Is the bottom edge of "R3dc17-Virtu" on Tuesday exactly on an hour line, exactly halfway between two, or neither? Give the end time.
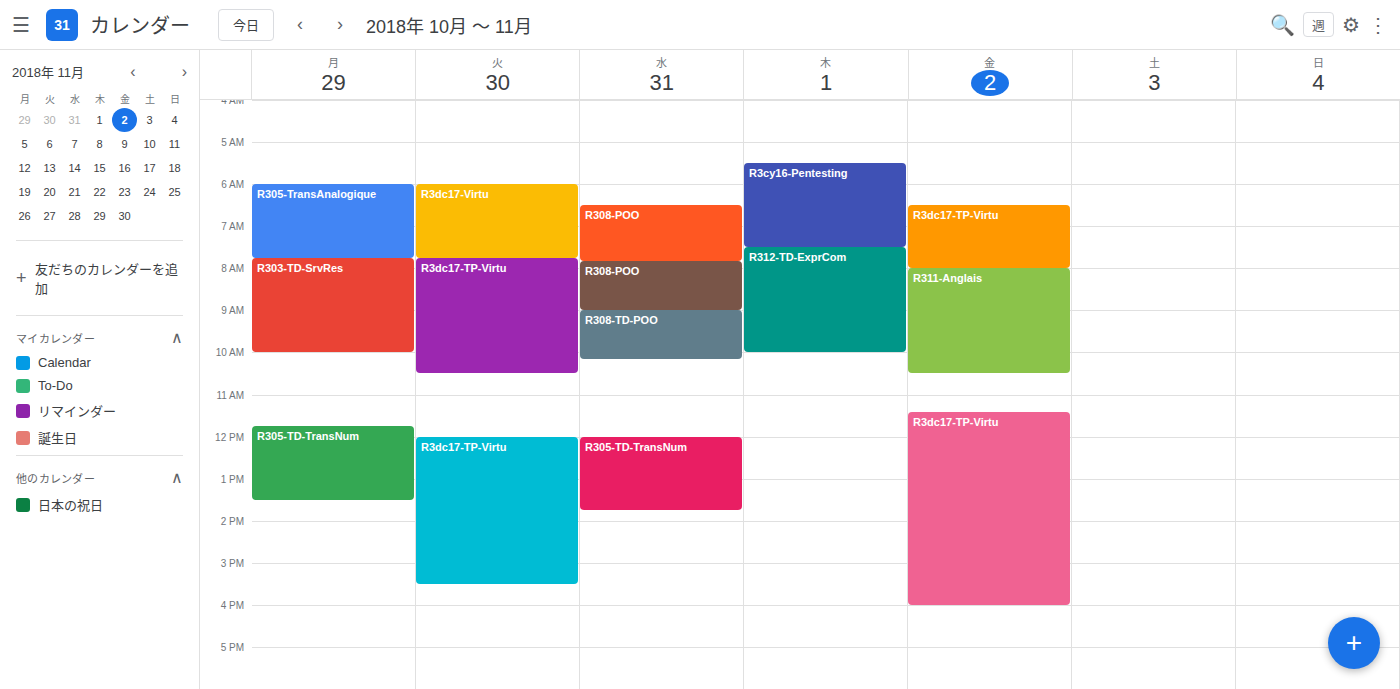
7:45 AM -- neither: three quarters of the way from the 7 AM line to the 8 AM line.